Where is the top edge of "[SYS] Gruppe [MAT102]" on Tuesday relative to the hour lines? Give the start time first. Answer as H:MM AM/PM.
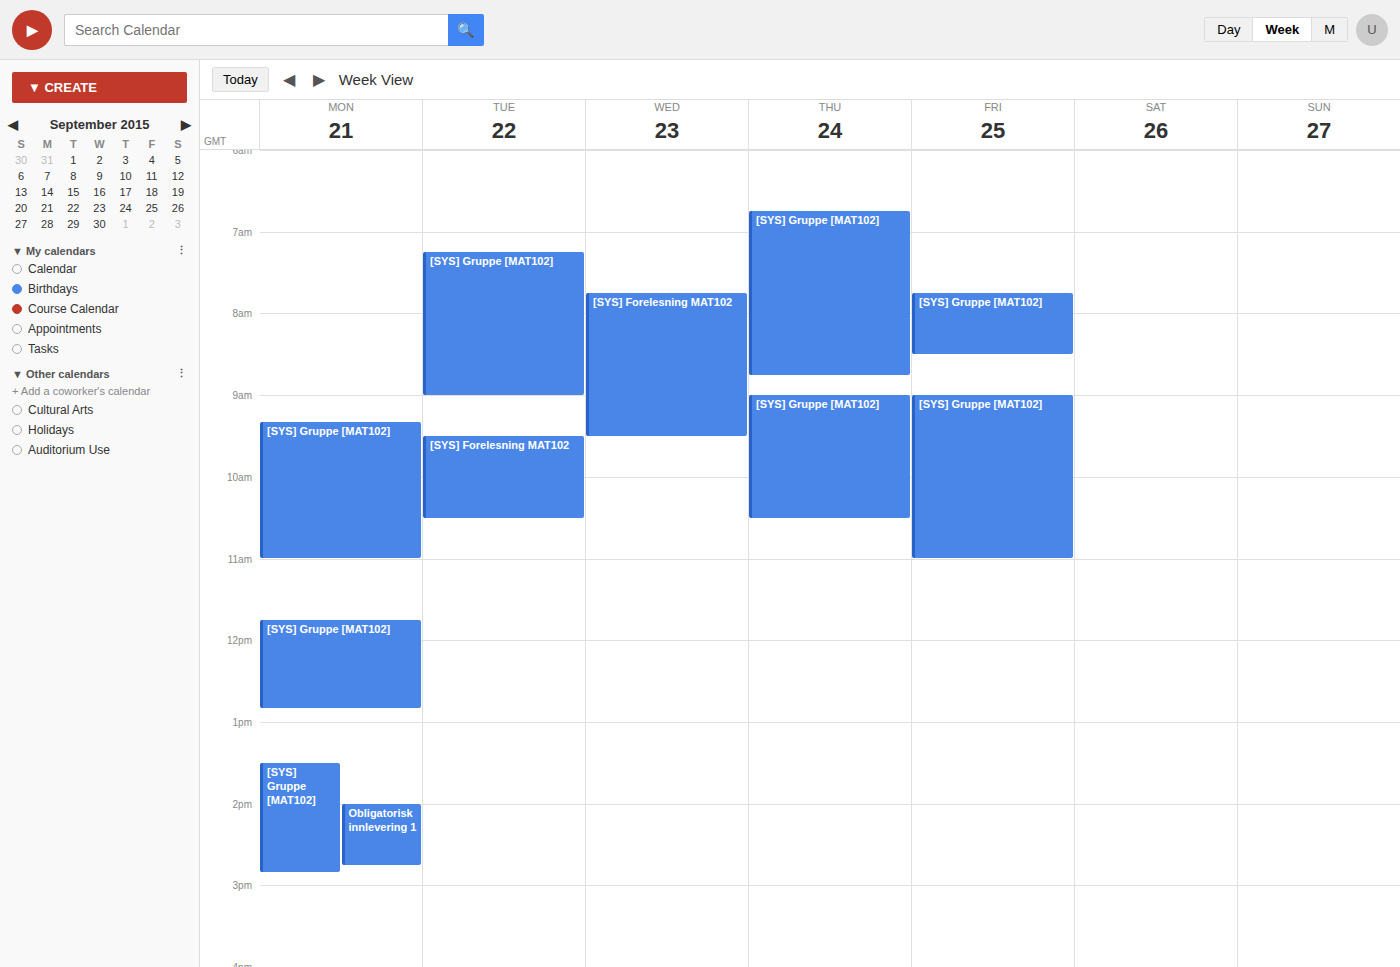
7:15 AM -- neither: a quarter of the way from the 7 AM line to the 8 AM line.